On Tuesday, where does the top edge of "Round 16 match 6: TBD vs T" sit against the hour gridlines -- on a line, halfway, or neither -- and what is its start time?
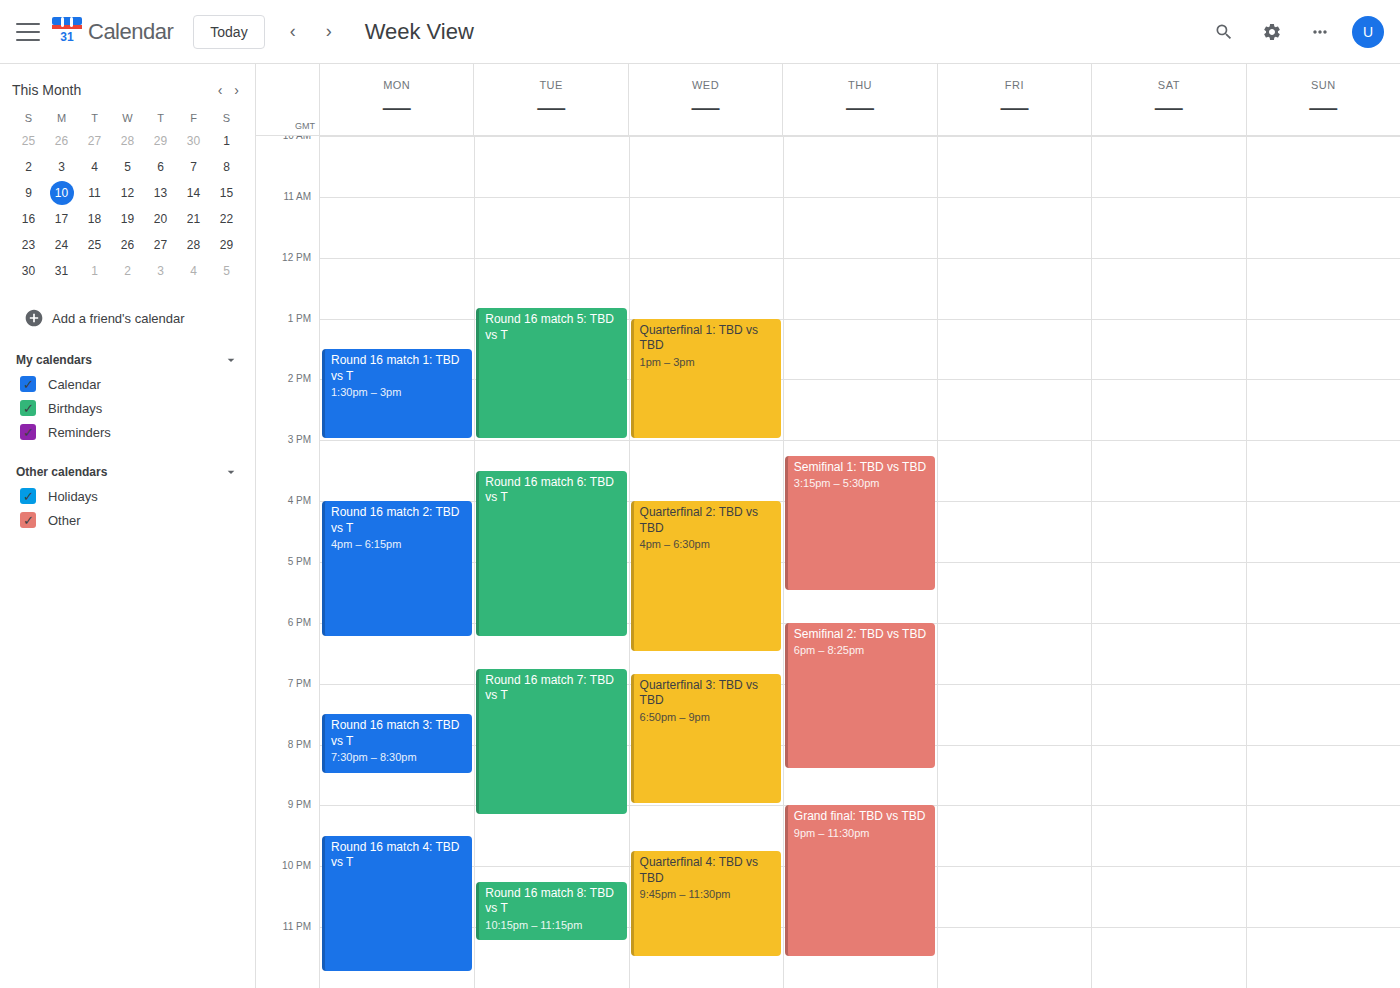
3:30 PM -- halfway between the 3 PM and 4 PM lines.